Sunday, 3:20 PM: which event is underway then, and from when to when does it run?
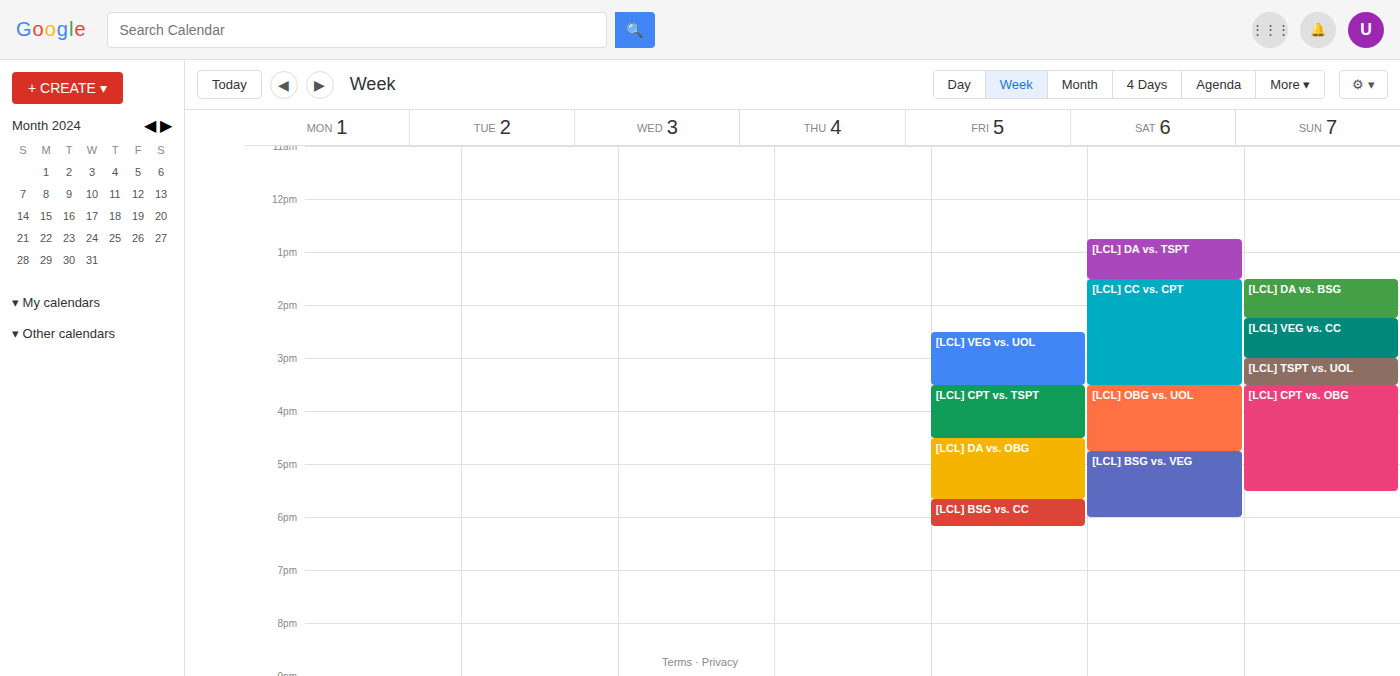
"[LCL] TSPT vs. UOL", 3:00 PM to 3:30 PM